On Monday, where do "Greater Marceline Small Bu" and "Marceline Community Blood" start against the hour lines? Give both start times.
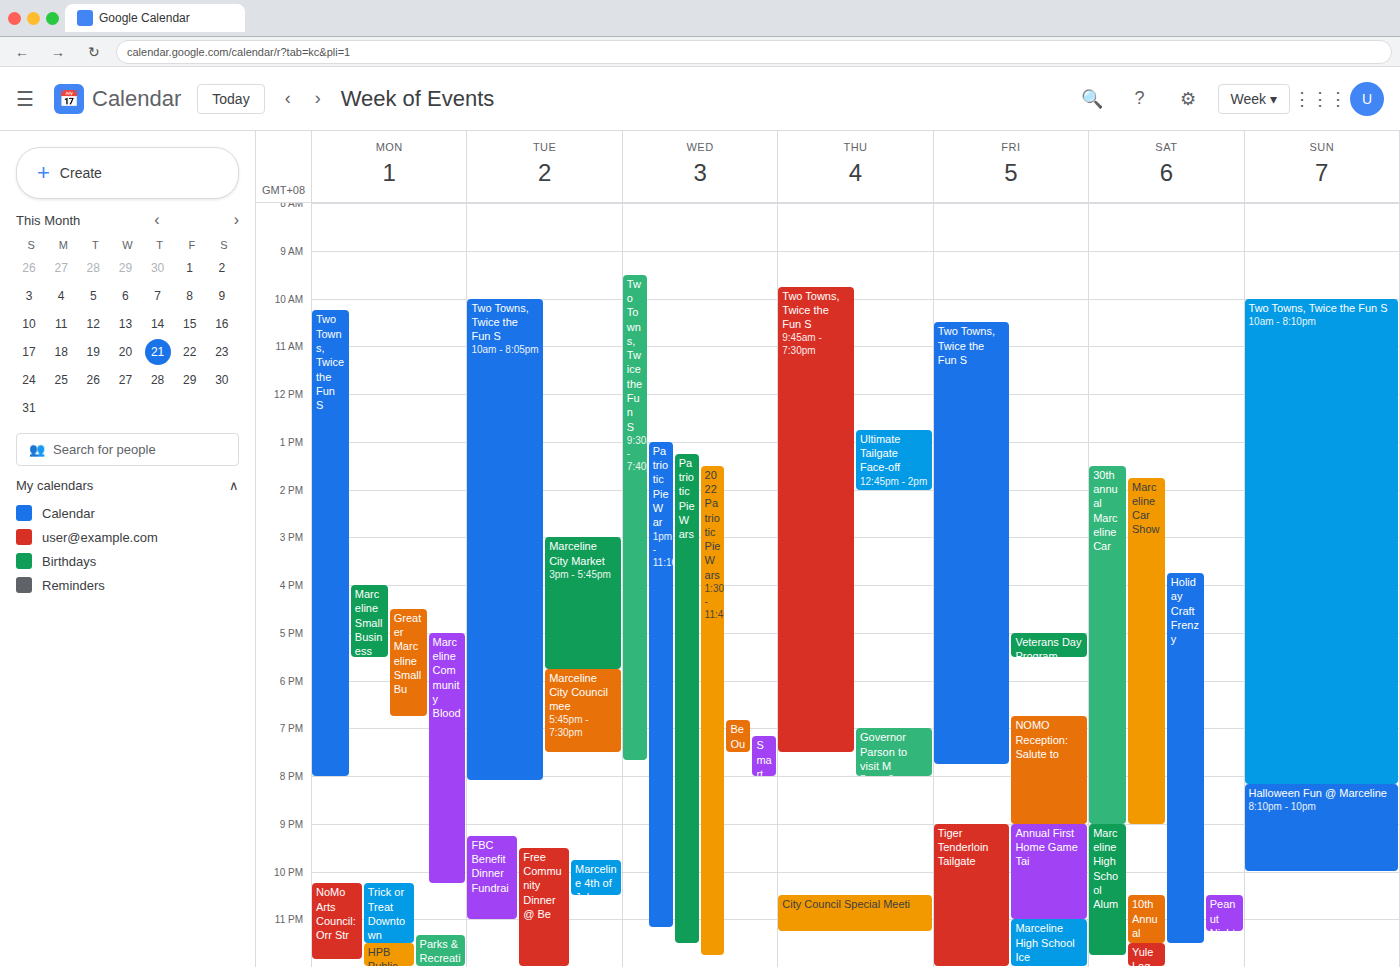
"Greater Marceline Small Bu": 16:30, halfway between the 16:00 and 17:00 lines. "Marceline Community Blood": 17:00, exactly on the 17:00 line.